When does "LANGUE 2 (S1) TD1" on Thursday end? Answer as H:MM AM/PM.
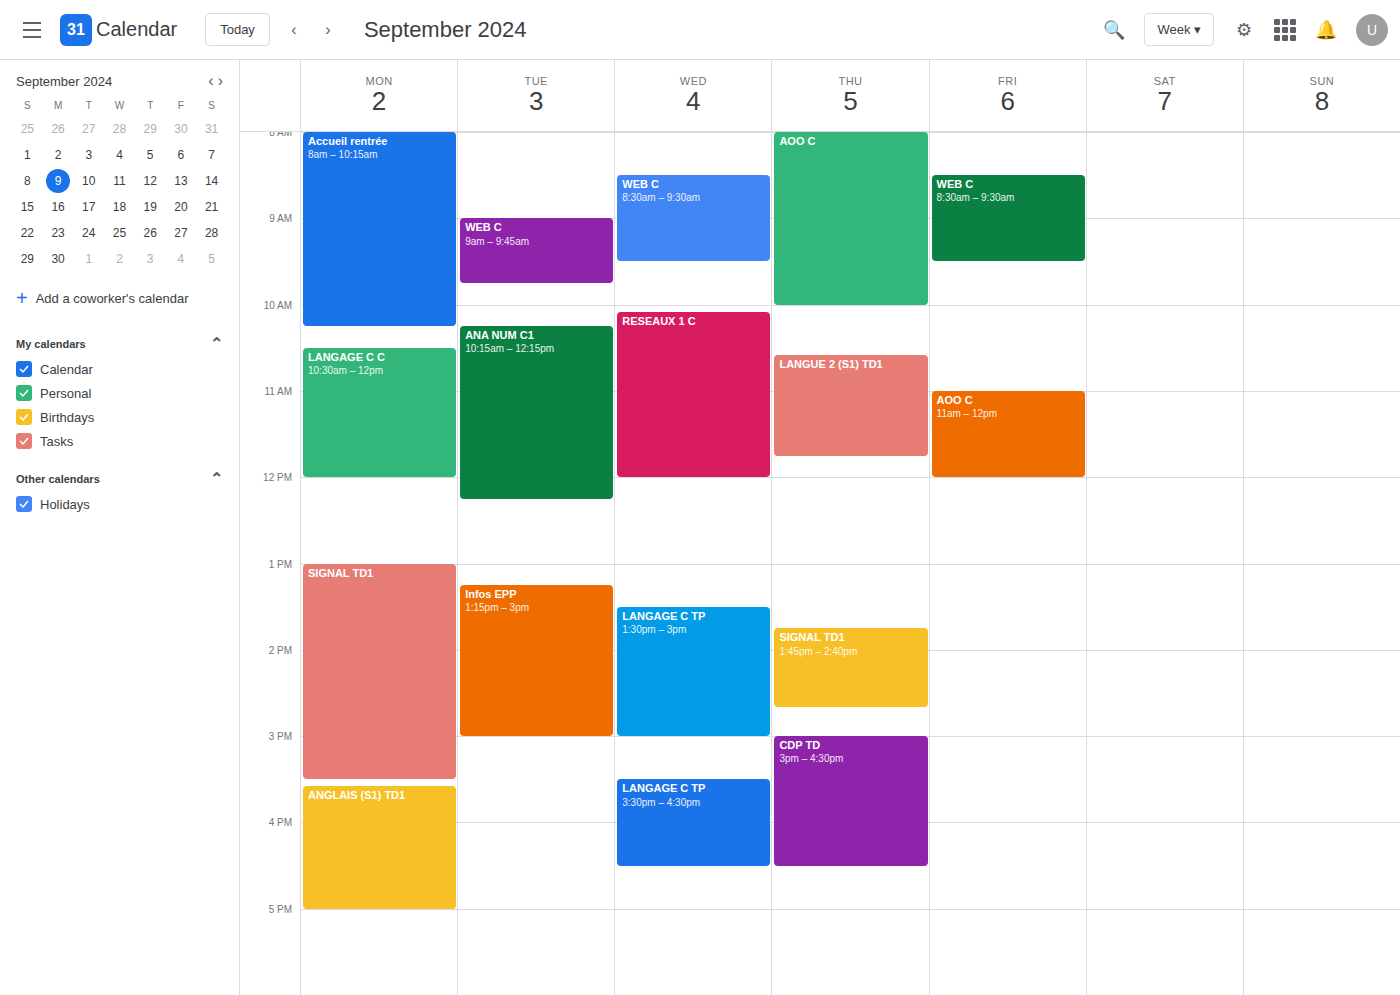
11:45 AM